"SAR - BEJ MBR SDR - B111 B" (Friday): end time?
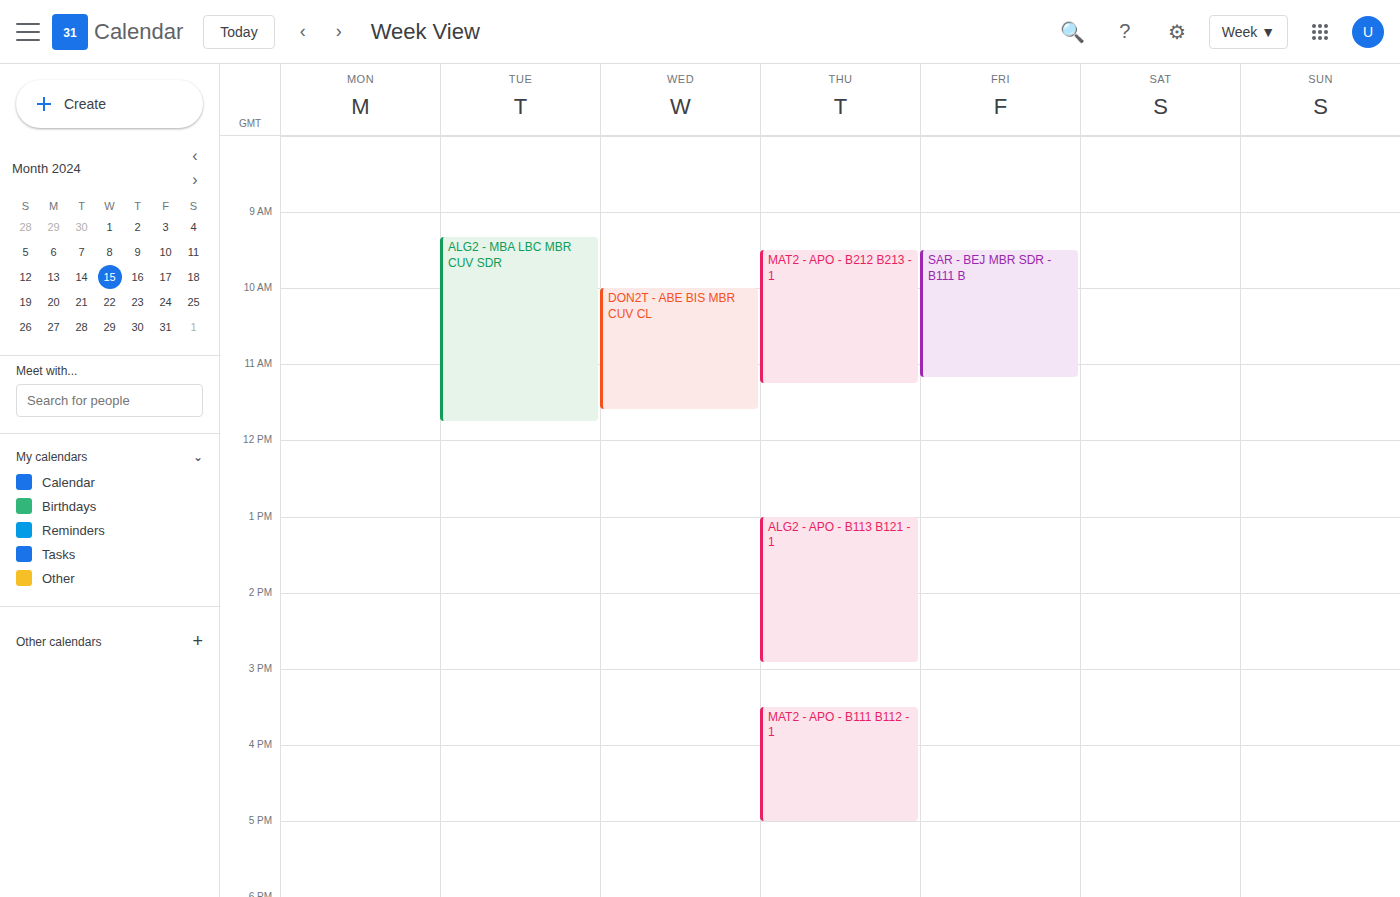
11:10 AM